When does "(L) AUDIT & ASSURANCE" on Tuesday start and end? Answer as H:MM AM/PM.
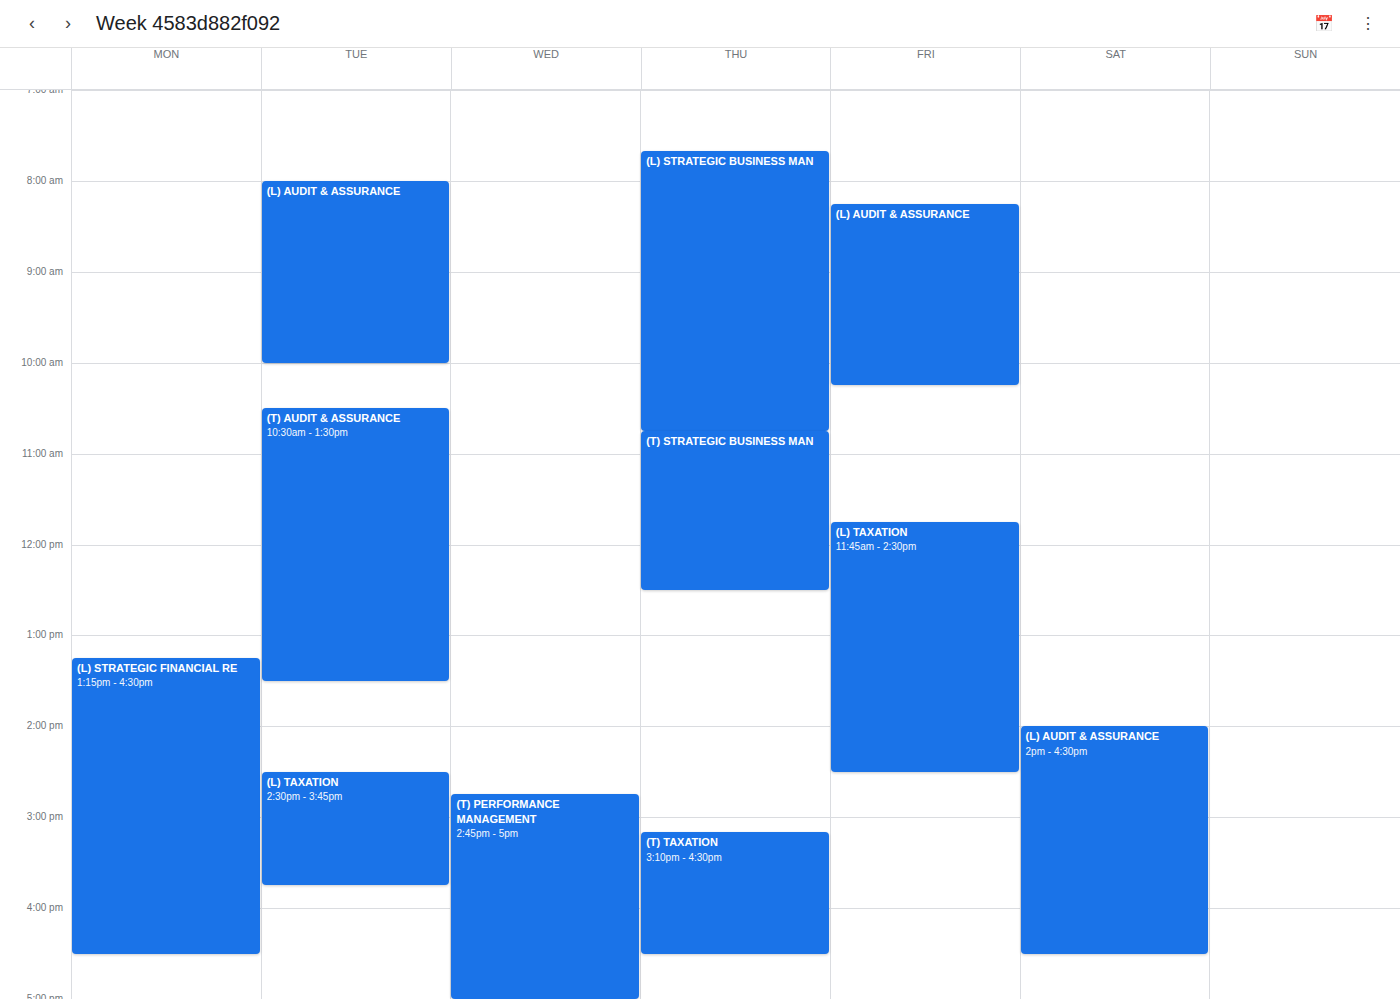
8:00 AM to 10:00 AM